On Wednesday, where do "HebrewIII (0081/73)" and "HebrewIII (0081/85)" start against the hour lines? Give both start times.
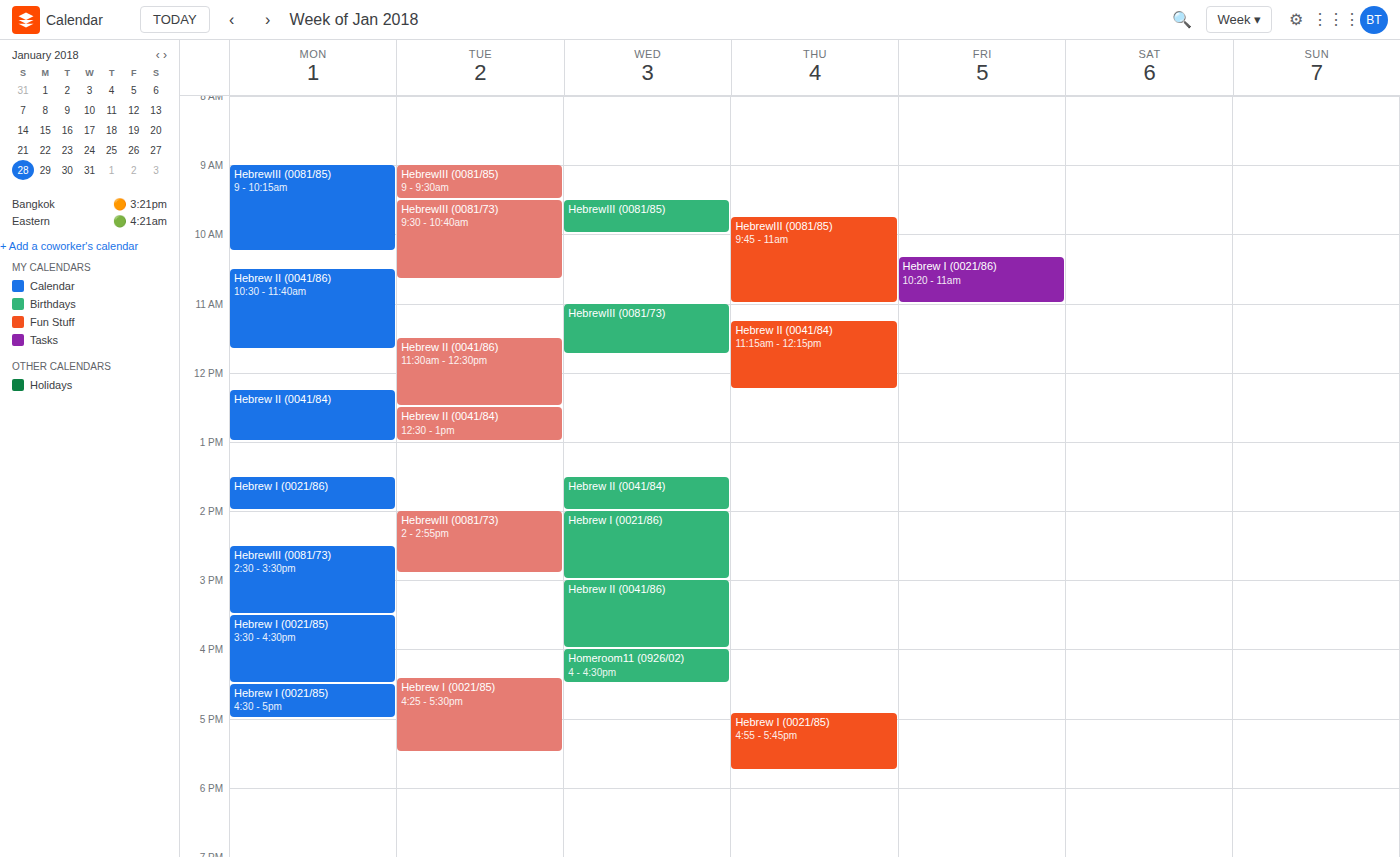
"HebrewIII (0081/73)": 11:00 AM, exactly on the 11 AM line. "HebrewIII (0081/85)": 9:30 AM, halfway between the 9 AM and 10 AM lines.